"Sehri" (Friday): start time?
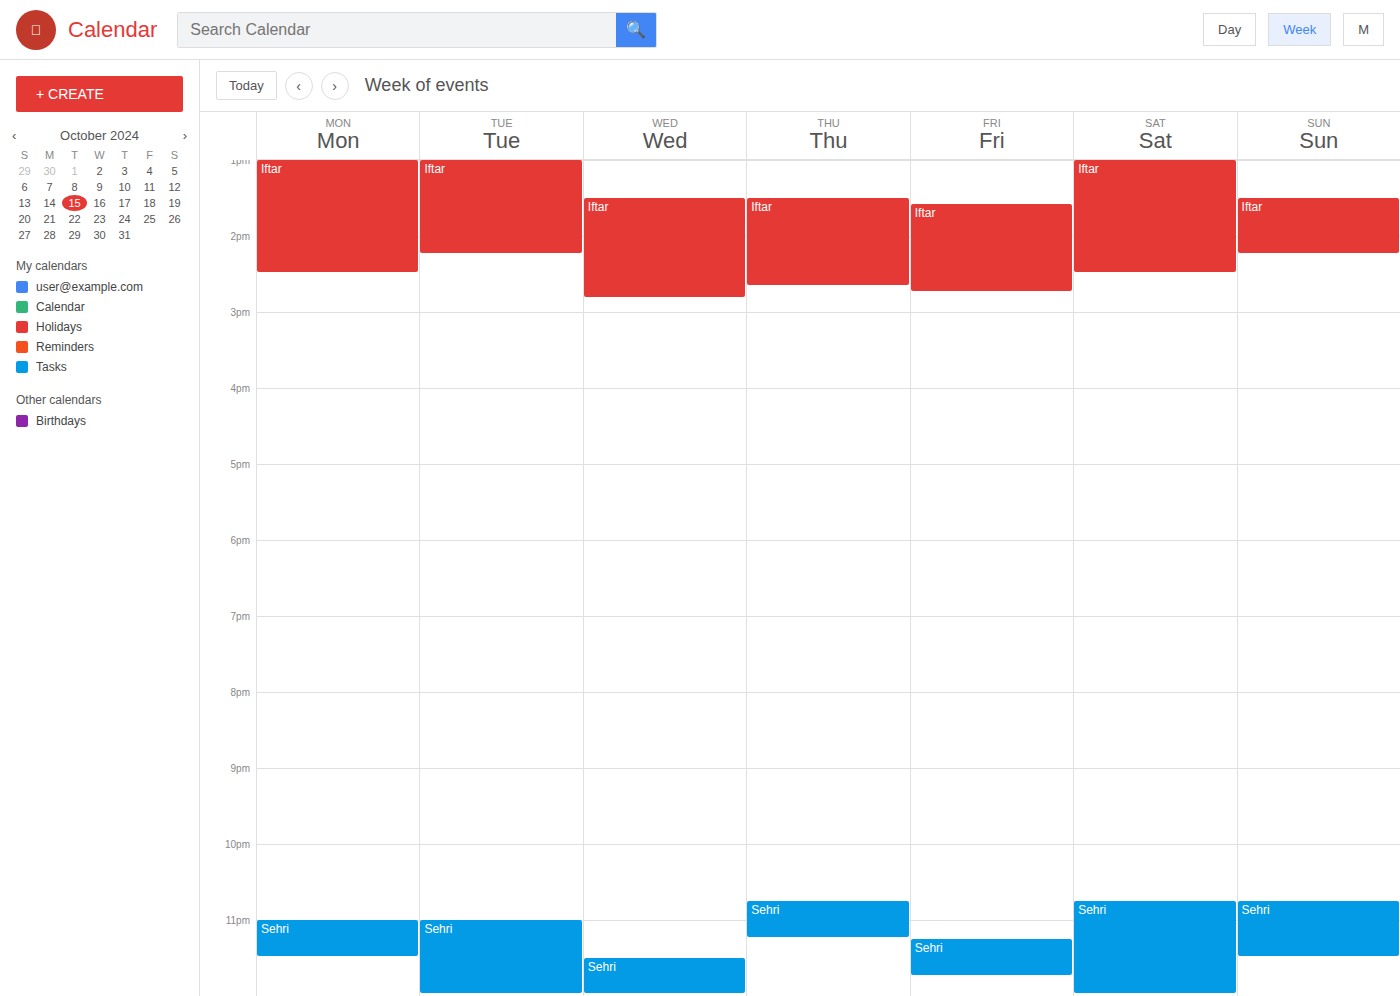
11:15 PM